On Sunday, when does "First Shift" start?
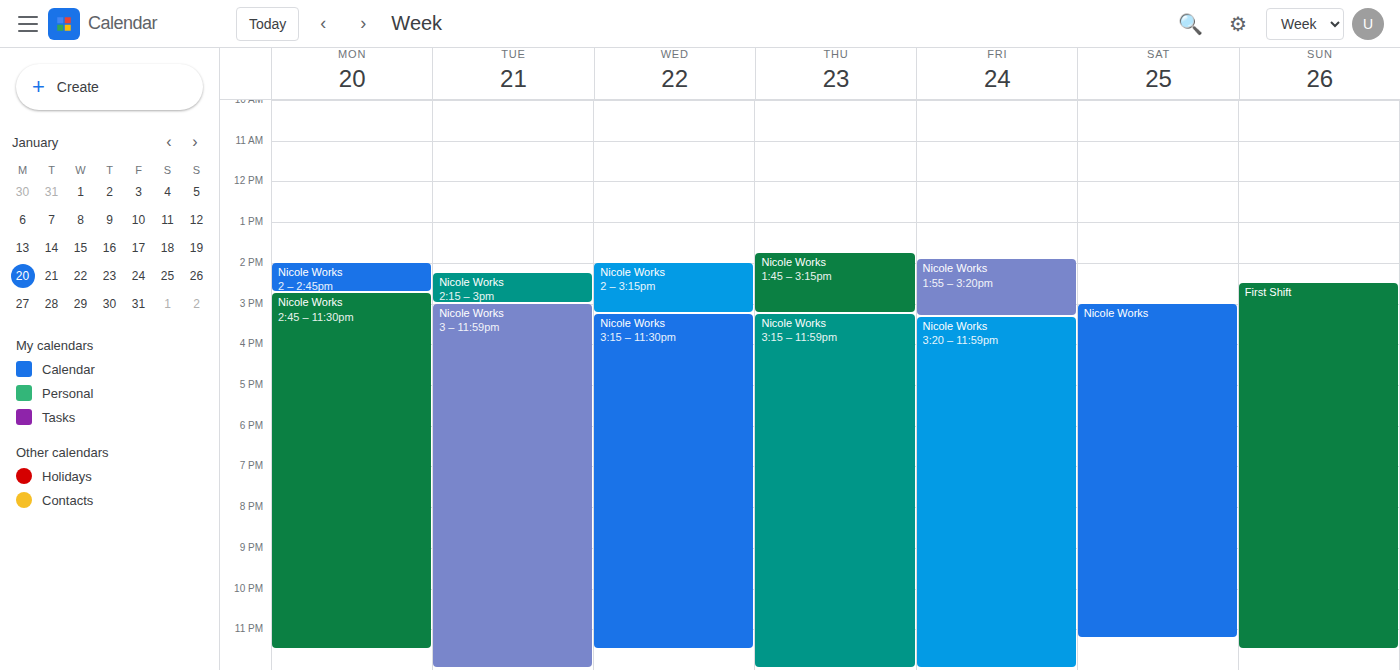
2:30 PM